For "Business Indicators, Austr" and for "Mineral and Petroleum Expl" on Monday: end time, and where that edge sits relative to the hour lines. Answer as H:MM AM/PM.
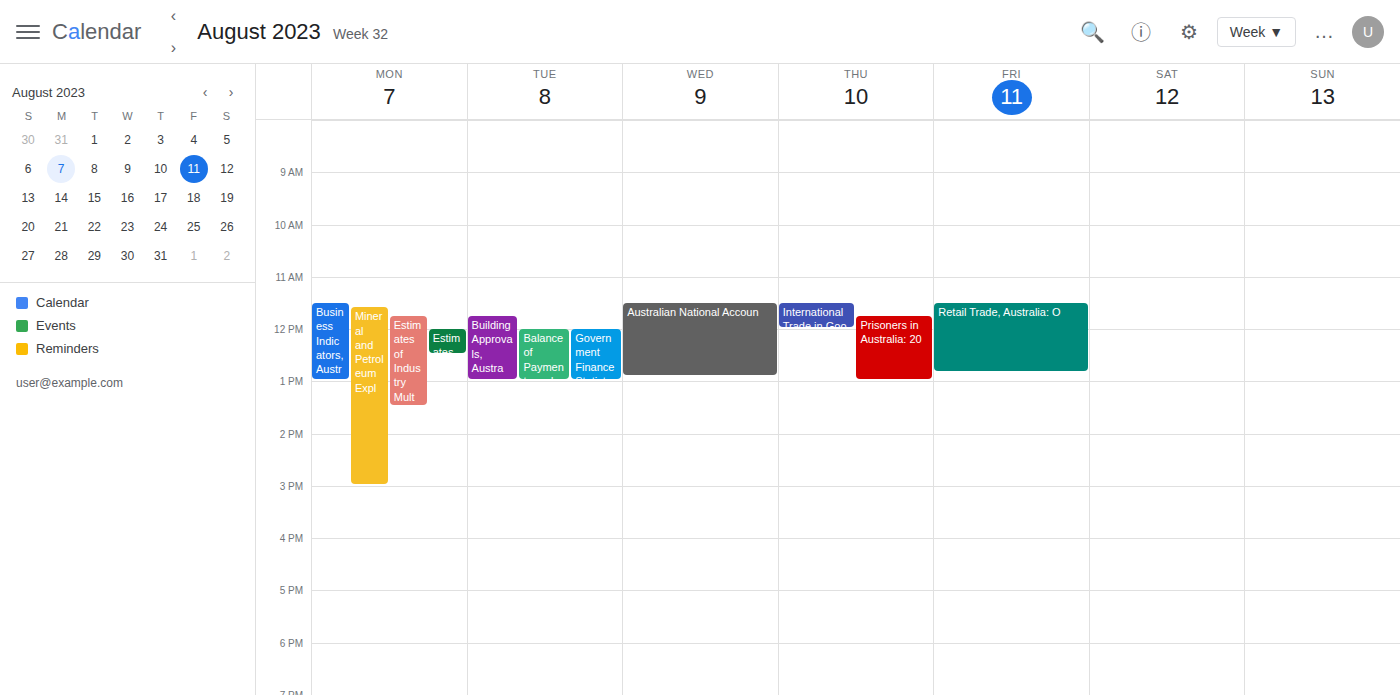
"Business Indicators, Austr": 1:00 PM, exactly on the 1 PM line. "Mineral and Petroleum Expl": 3:00 PM, exactly on the 3 PM line.